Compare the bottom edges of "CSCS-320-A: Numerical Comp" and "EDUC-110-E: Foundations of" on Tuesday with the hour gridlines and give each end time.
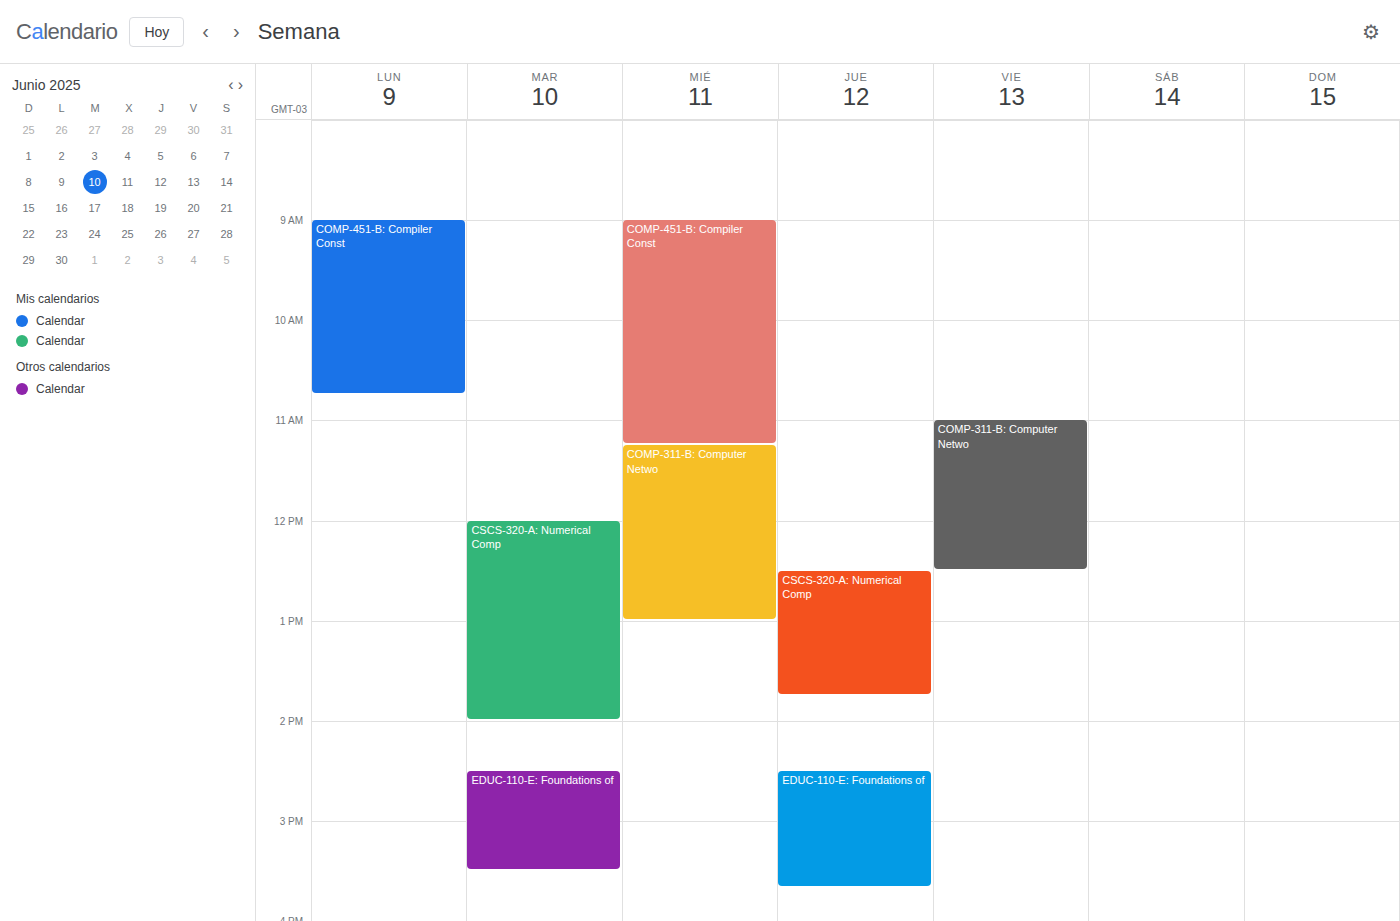
"CSCS-320-A: Numerical Comp": 2:00 PM, exactly on the 2 PM line. "EDUC-110-E: Foundations of": 3:30 PM, halfway between the 3 PM and 4 PM lines.